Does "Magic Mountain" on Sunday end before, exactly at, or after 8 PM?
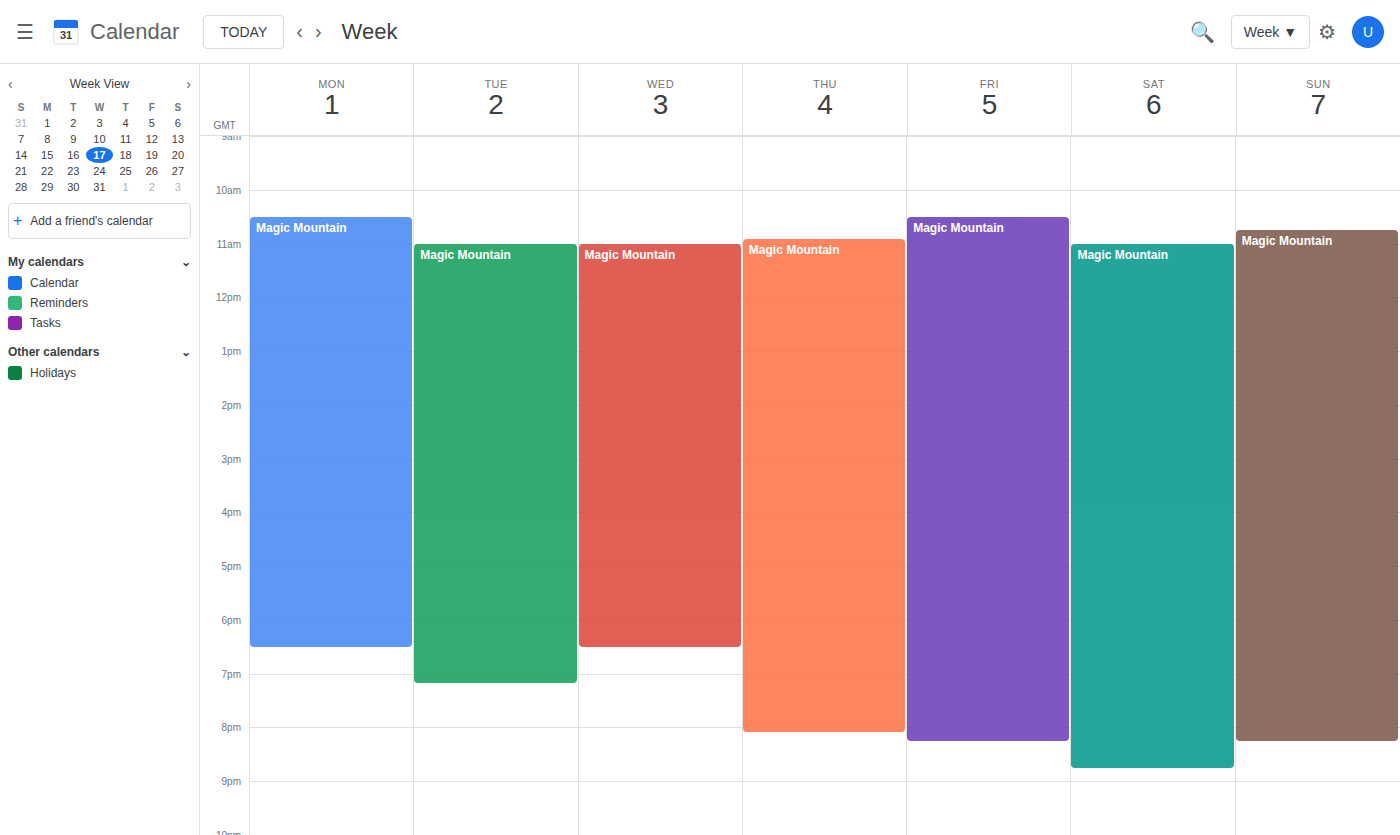
8:15 PM -- after 8 PM, 15 minutes below the 8 PM line.